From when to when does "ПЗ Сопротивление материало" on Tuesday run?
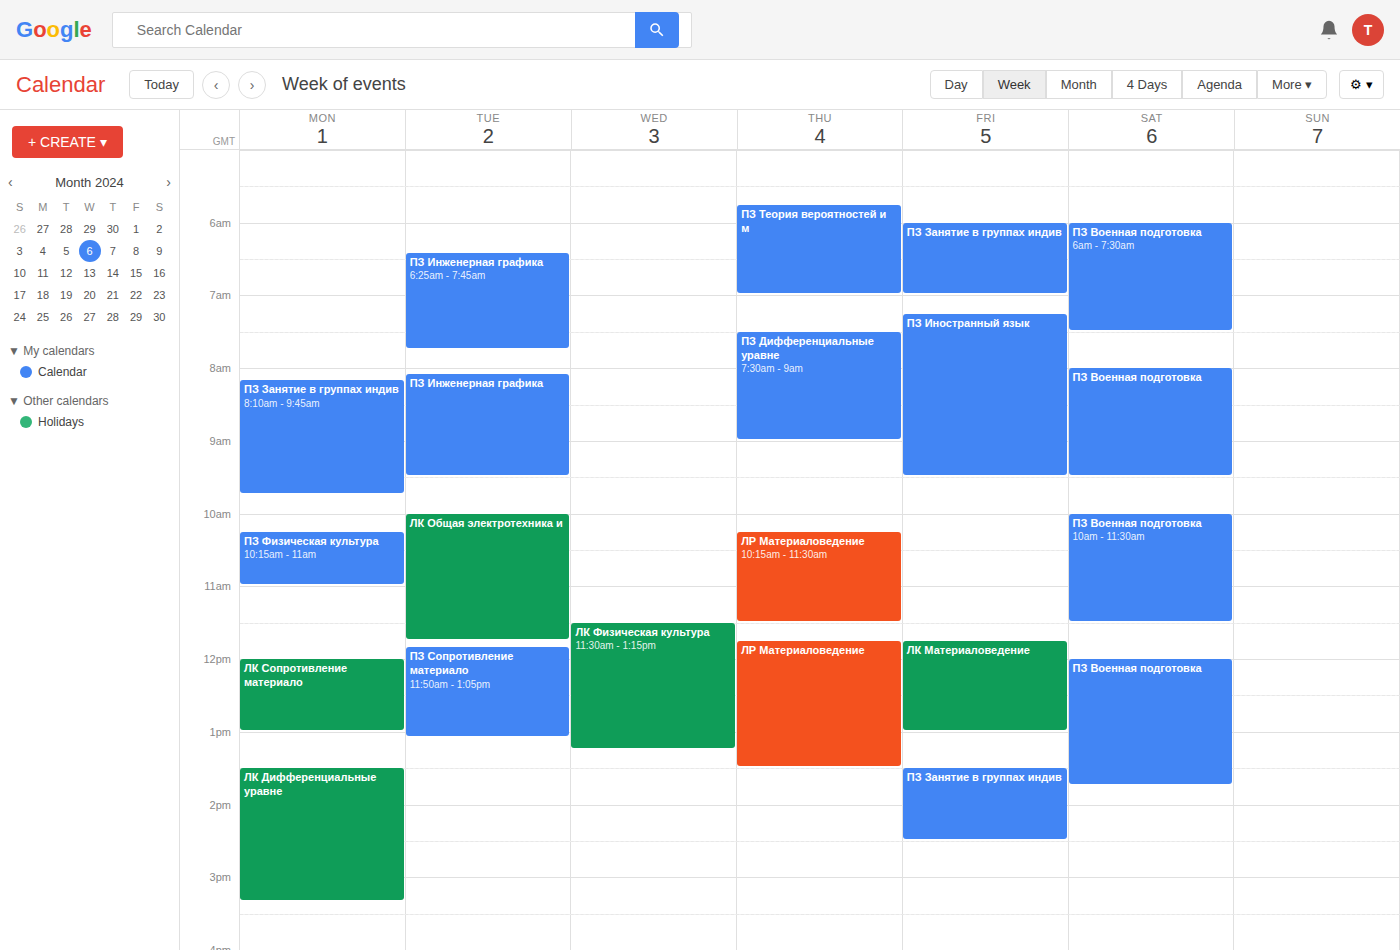
11:50 AM to 1:05 PM